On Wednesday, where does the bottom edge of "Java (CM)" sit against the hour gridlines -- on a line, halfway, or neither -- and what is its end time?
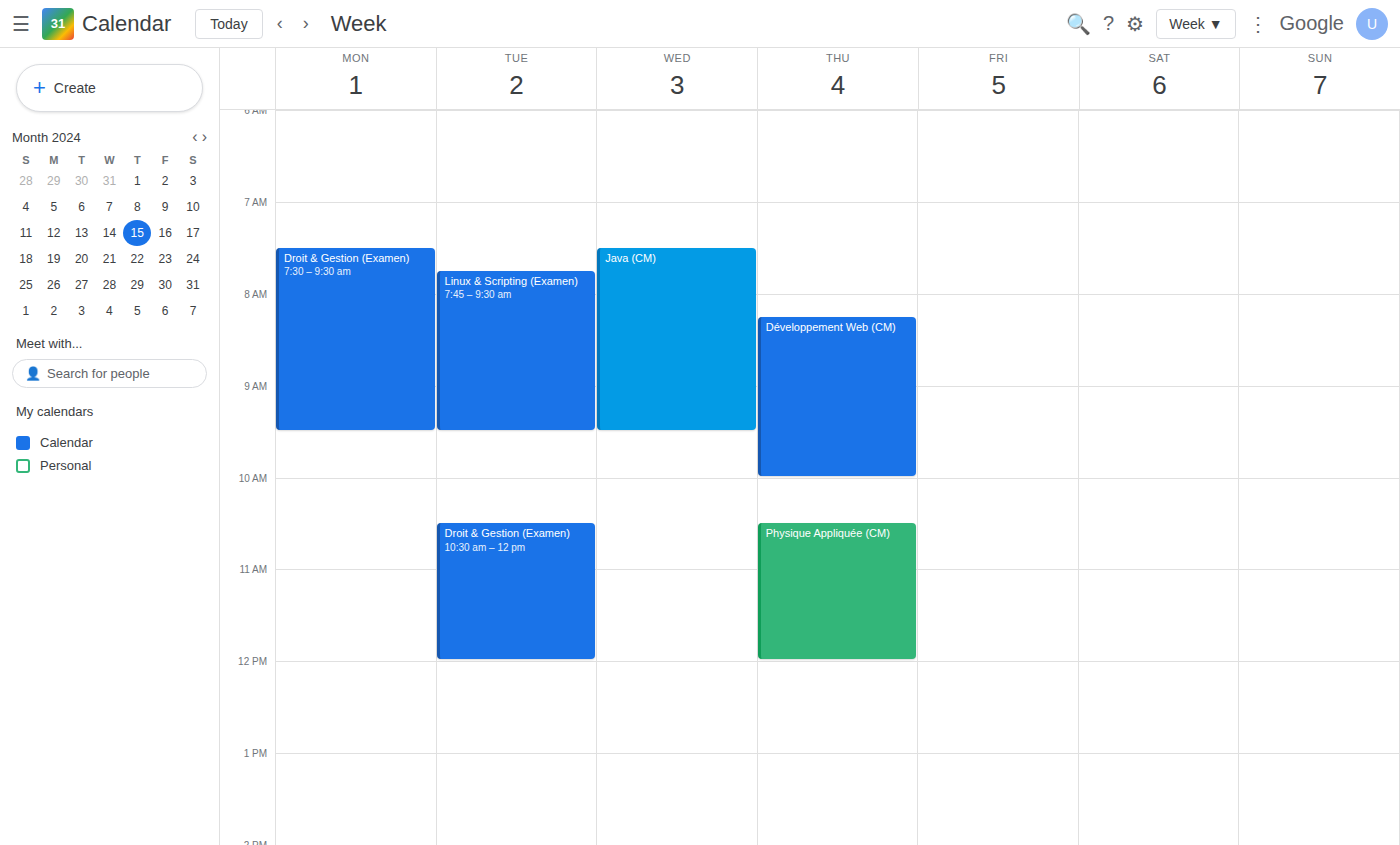
09:30 -- halfway between the 09:00 and 10:00 lines.